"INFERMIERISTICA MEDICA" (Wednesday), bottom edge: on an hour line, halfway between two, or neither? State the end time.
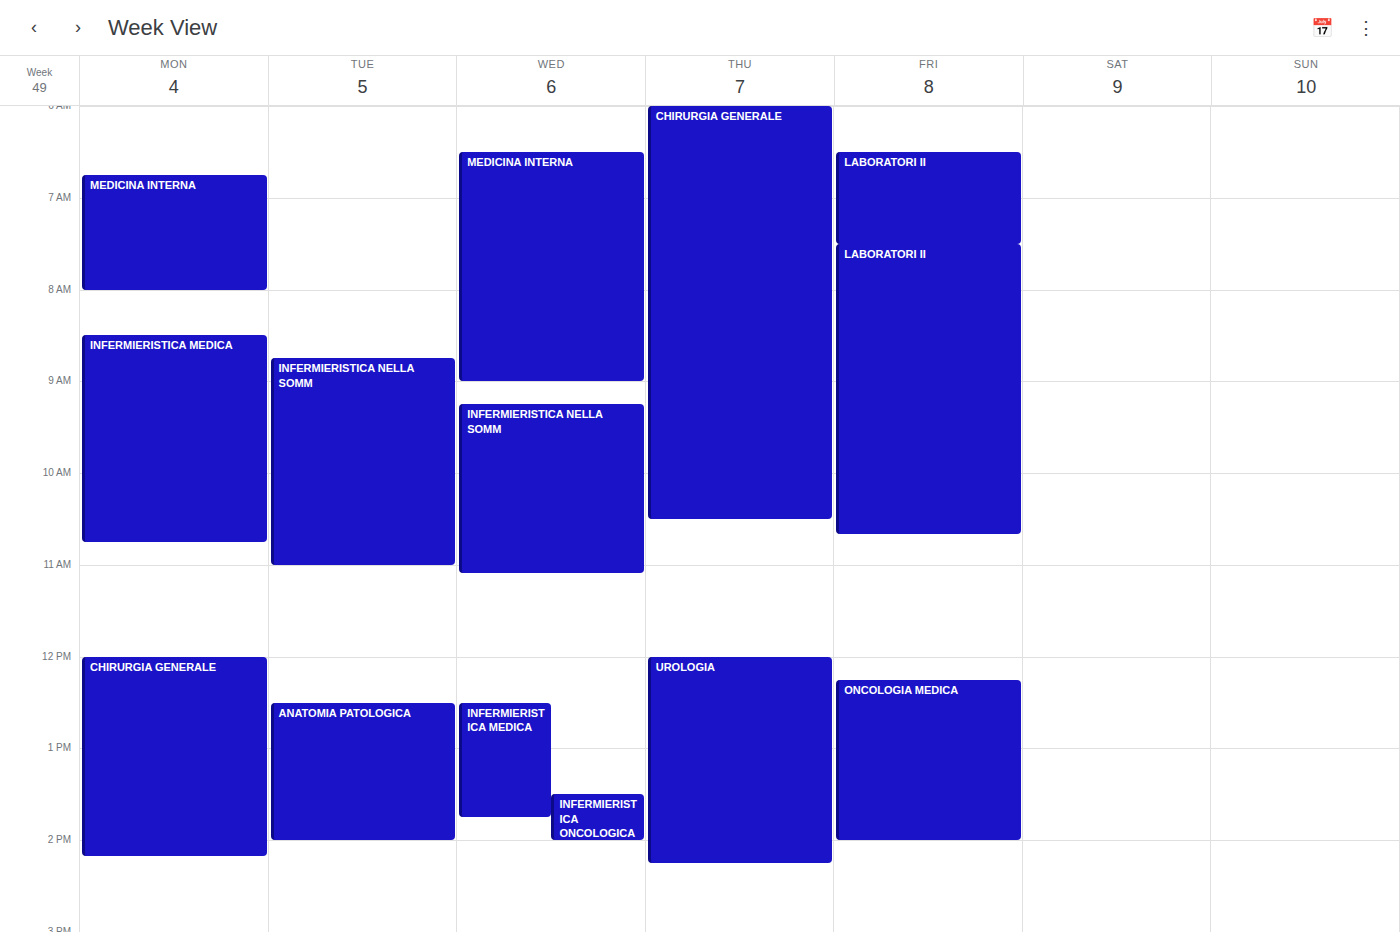
1:45 PM -- neither: three quarters of the way from the 1 PM line to the 2 PM line.